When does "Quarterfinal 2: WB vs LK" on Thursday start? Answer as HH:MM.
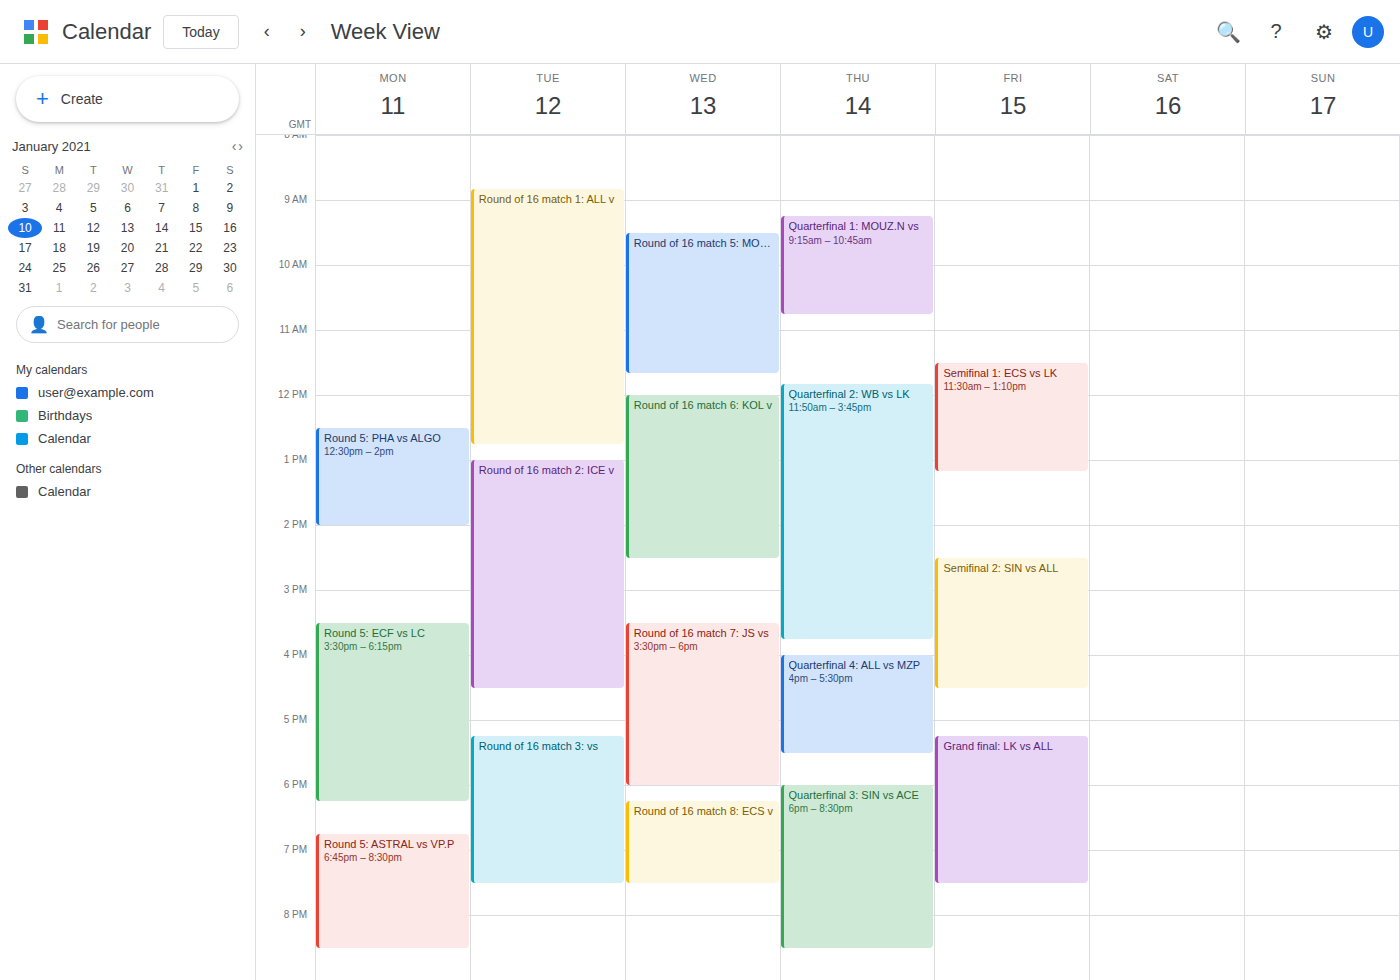
11:50